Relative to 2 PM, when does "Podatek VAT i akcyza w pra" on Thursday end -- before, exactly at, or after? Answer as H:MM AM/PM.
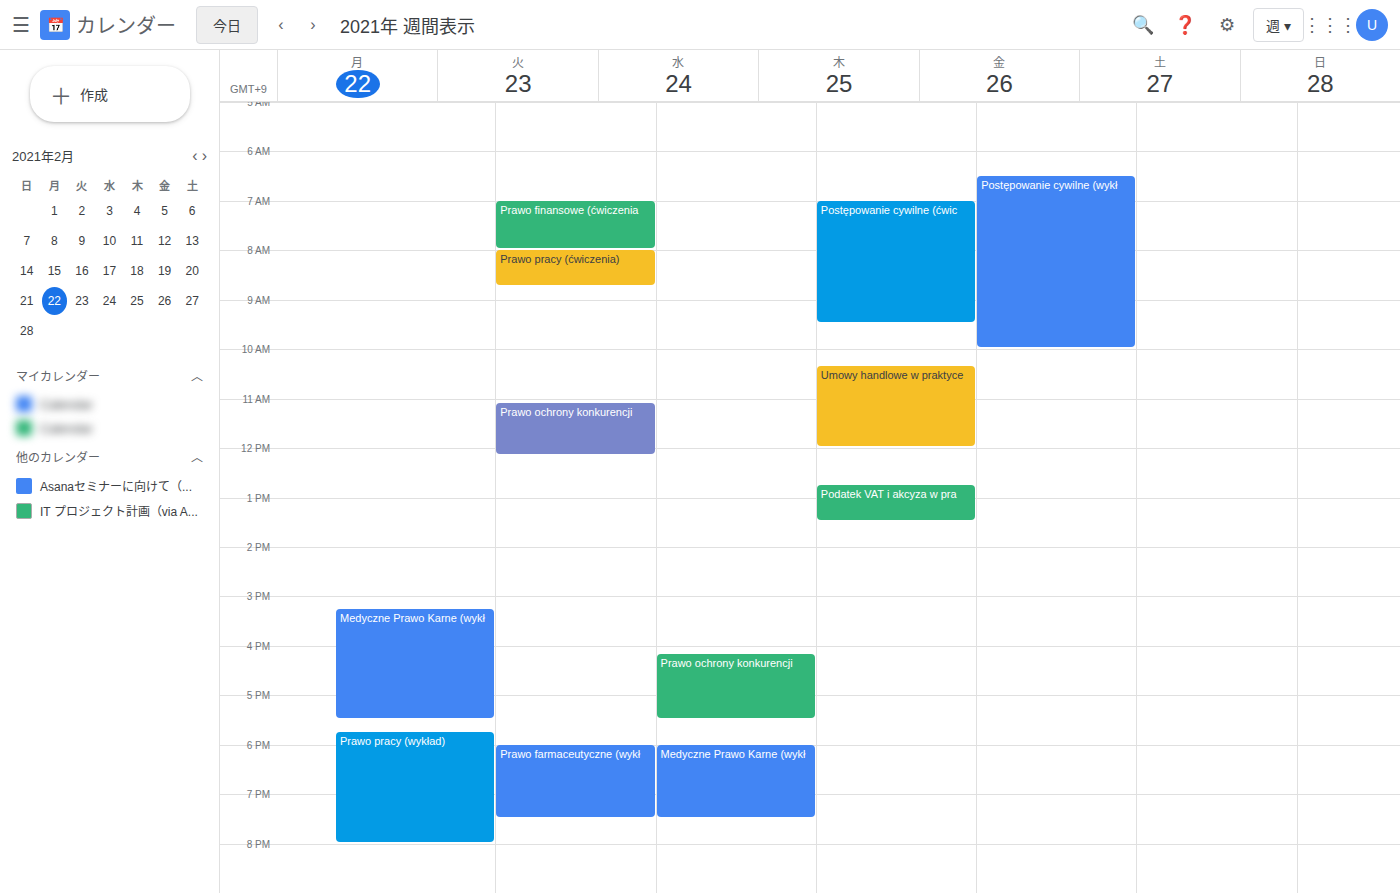
1:30 PM -- before 2 PM, 30 minutes above the 2 PM line.